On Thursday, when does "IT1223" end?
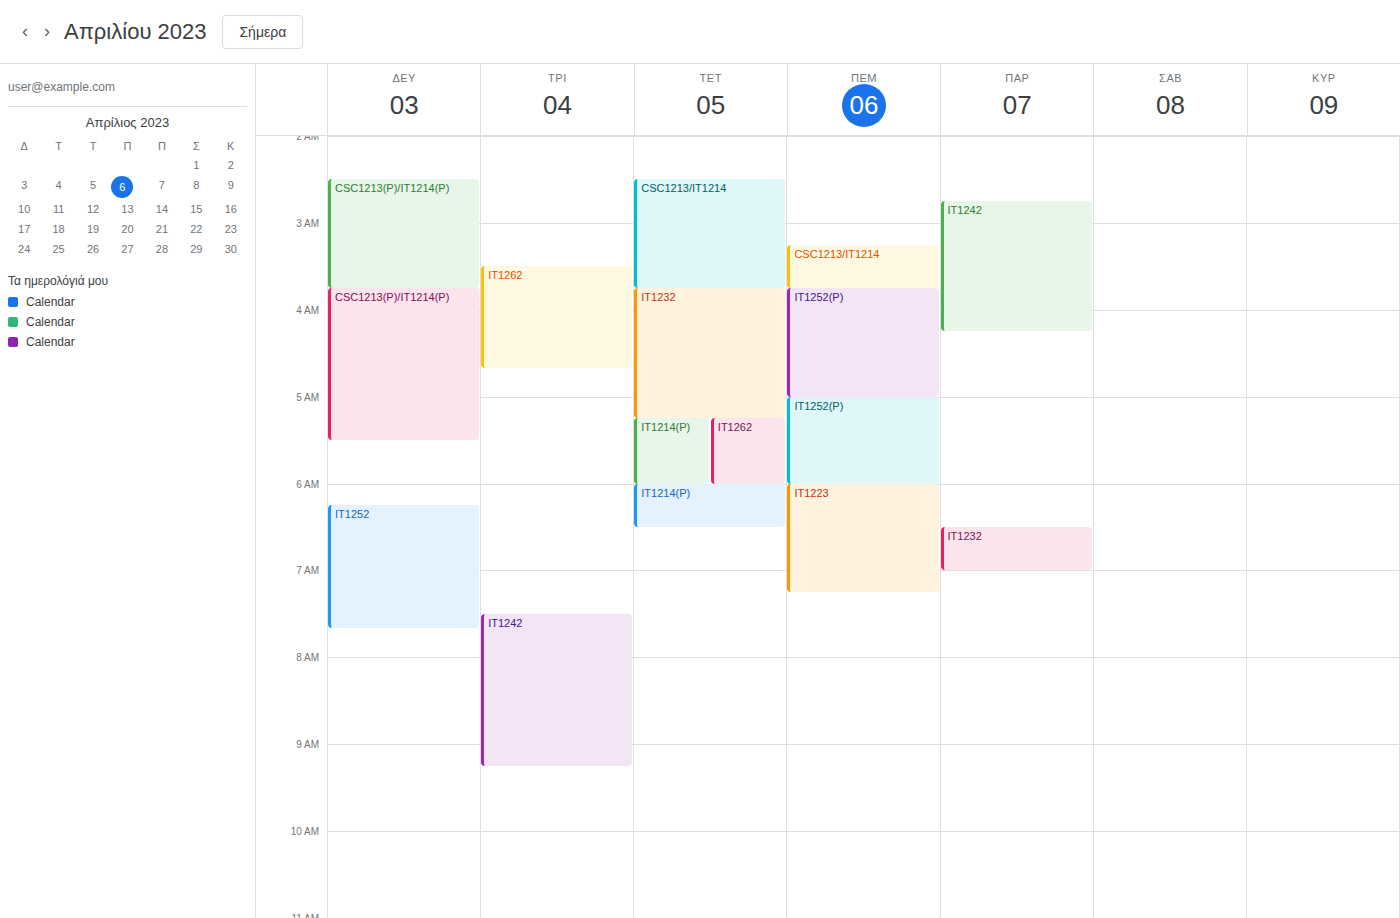
7:15 AM